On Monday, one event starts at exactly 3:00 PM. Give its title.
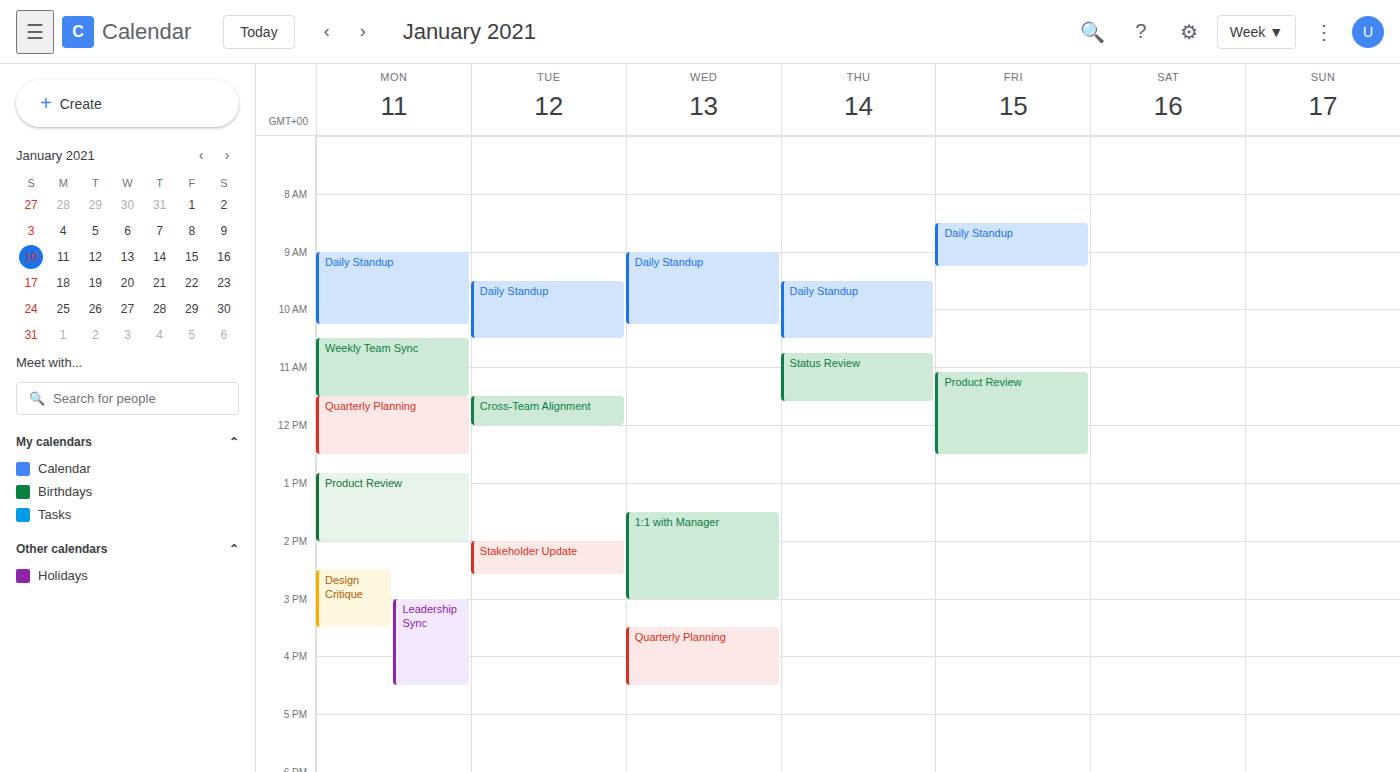
"Leadership Sync"